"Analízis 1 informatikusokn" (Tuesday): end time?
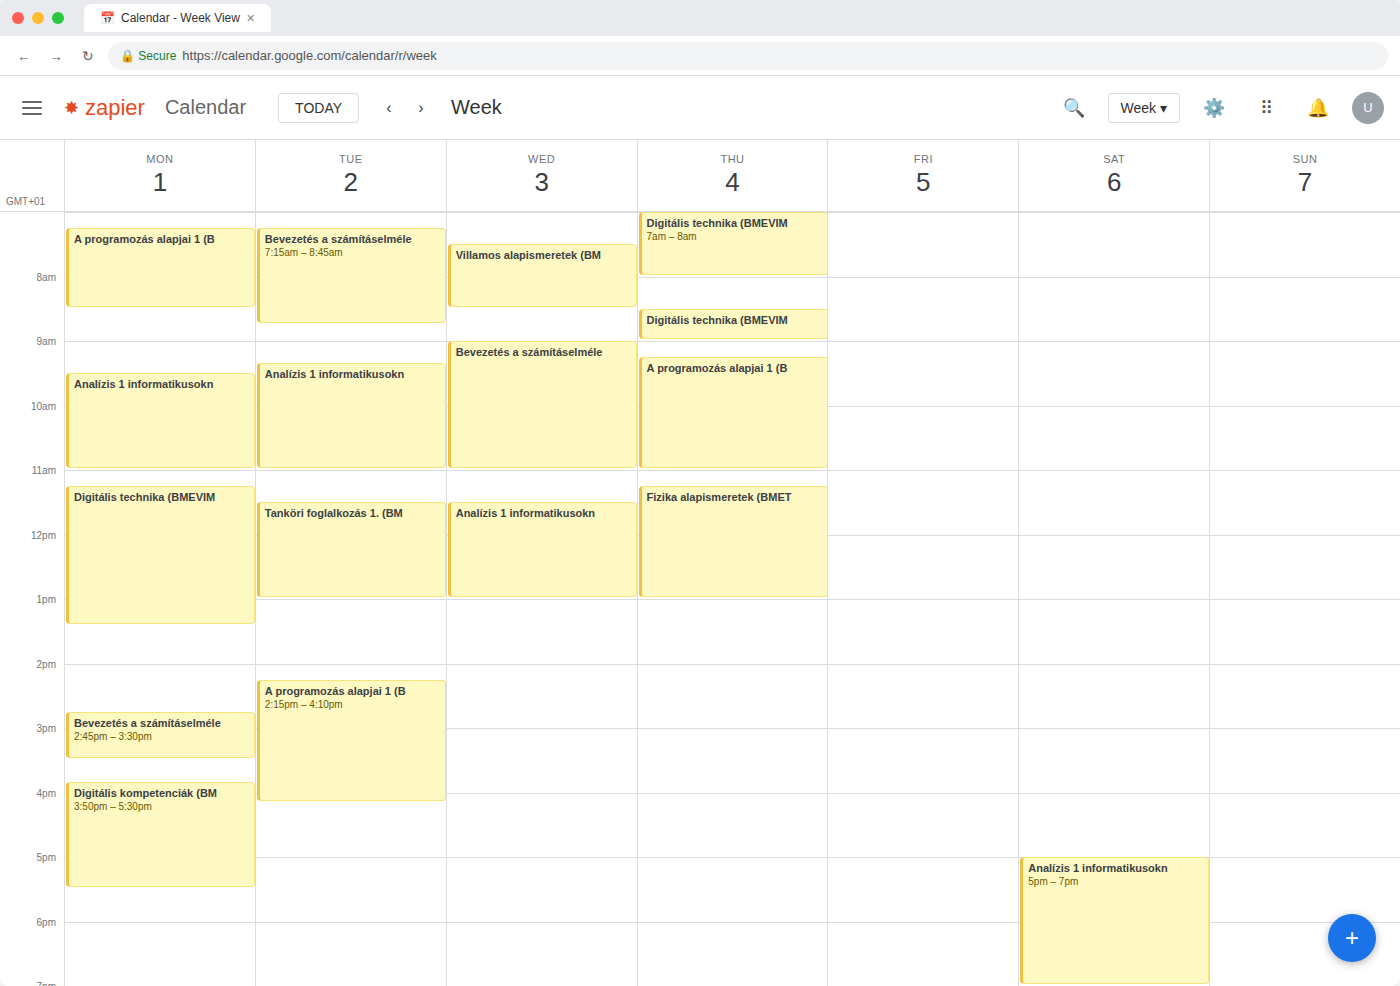
11:00 AM